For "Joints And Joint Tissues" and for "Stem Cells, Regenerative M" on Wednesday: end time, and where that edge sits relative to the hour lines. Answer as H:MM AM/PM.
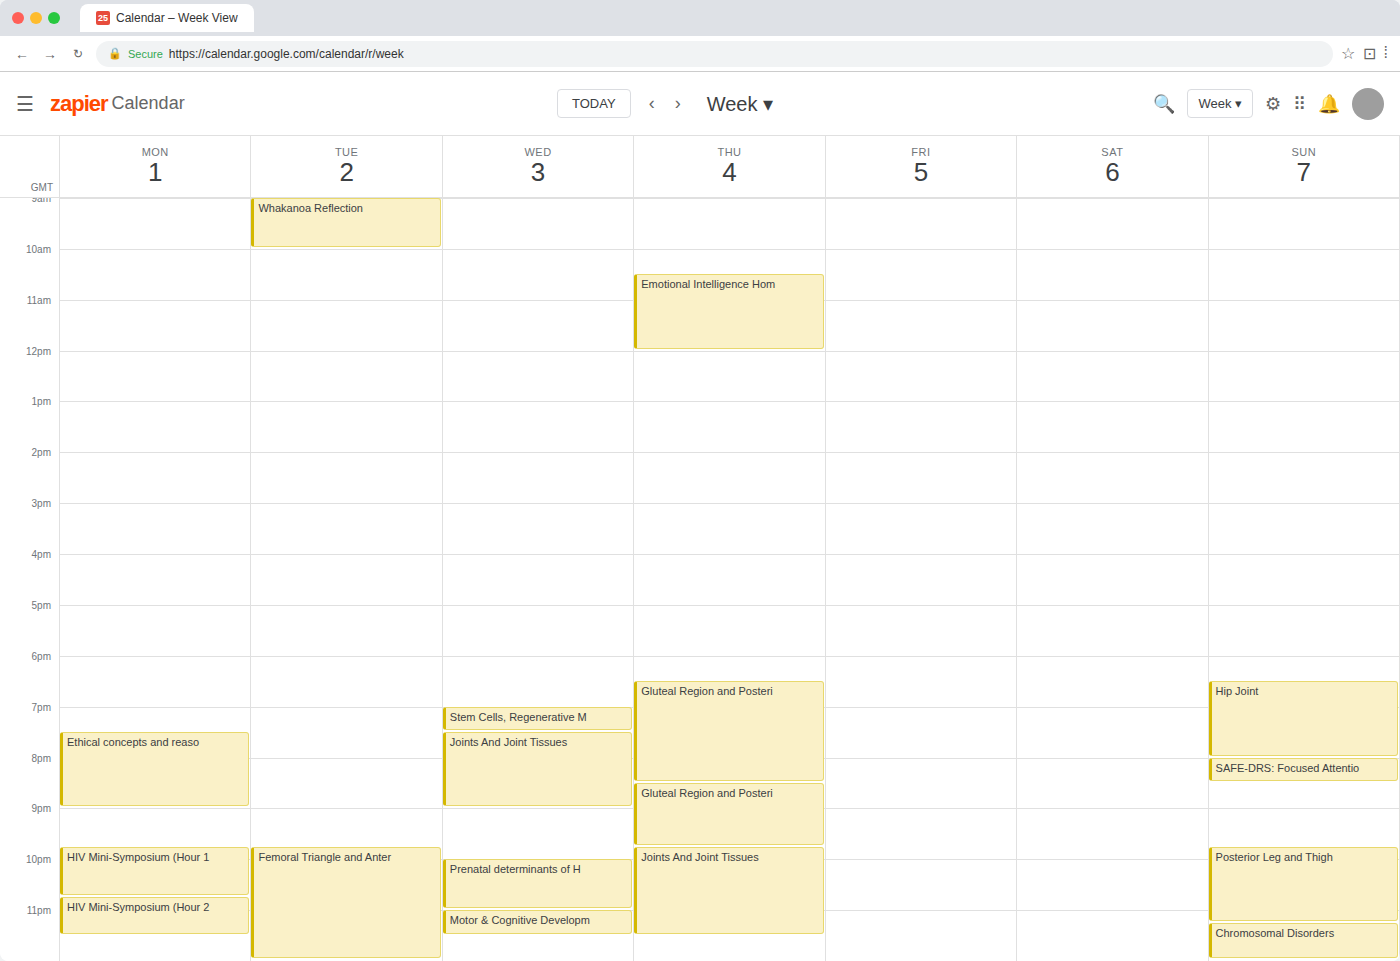
"Joints And Joint Tissues": 9:00 PM, exactly on the 9 PM line. "Stem Cells, Regenerative M": 7:30 PM, halfway between the 7 PM and 8 PM lines.